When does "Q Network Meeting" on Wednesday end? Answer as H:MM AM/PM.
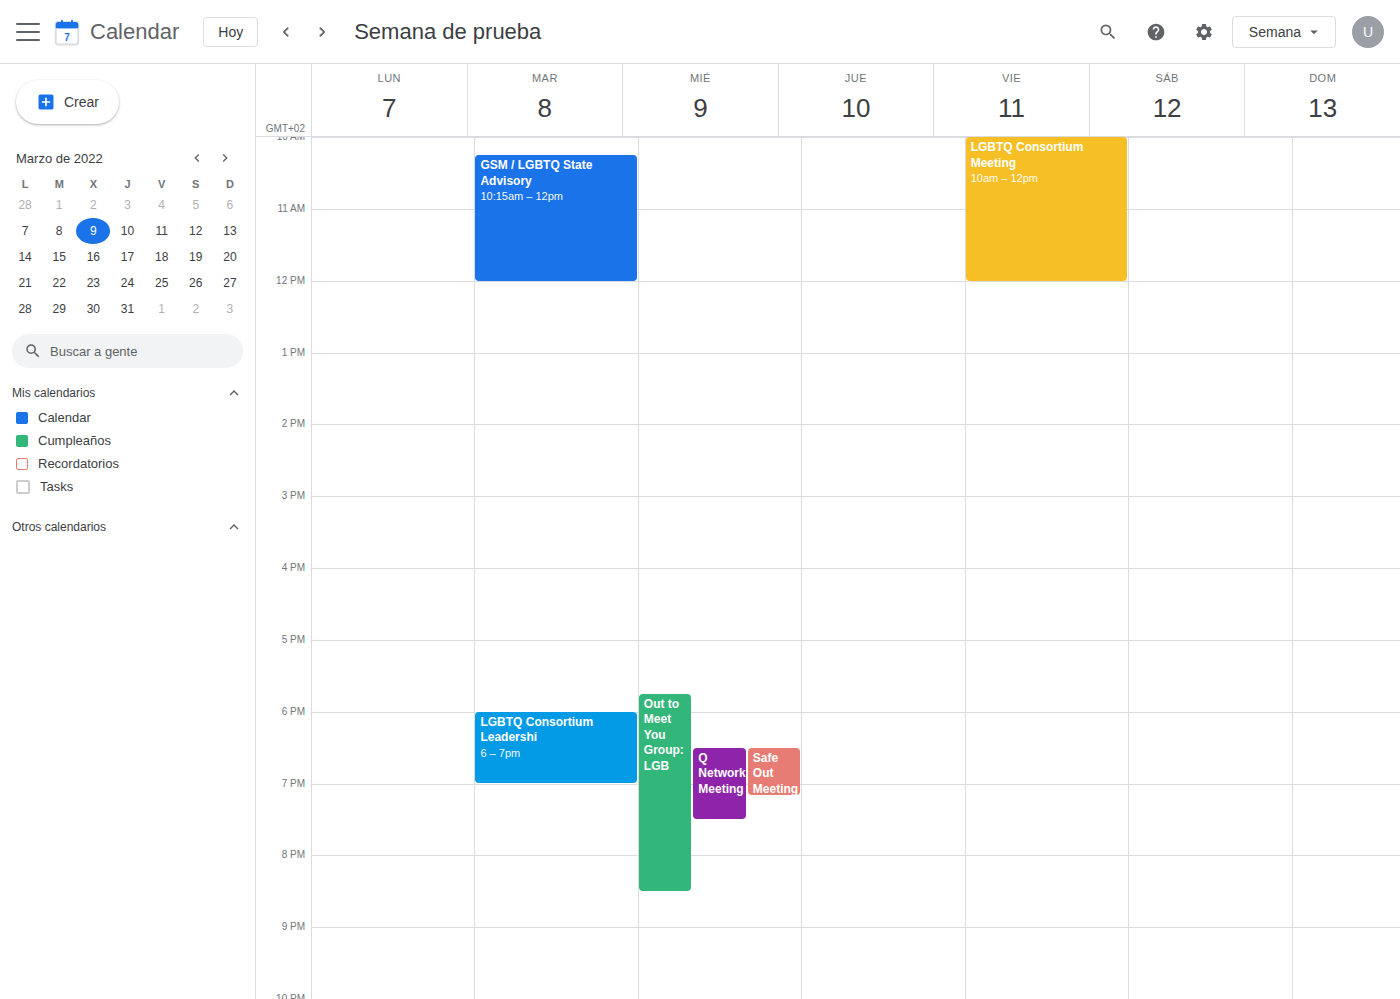
7:30 PM